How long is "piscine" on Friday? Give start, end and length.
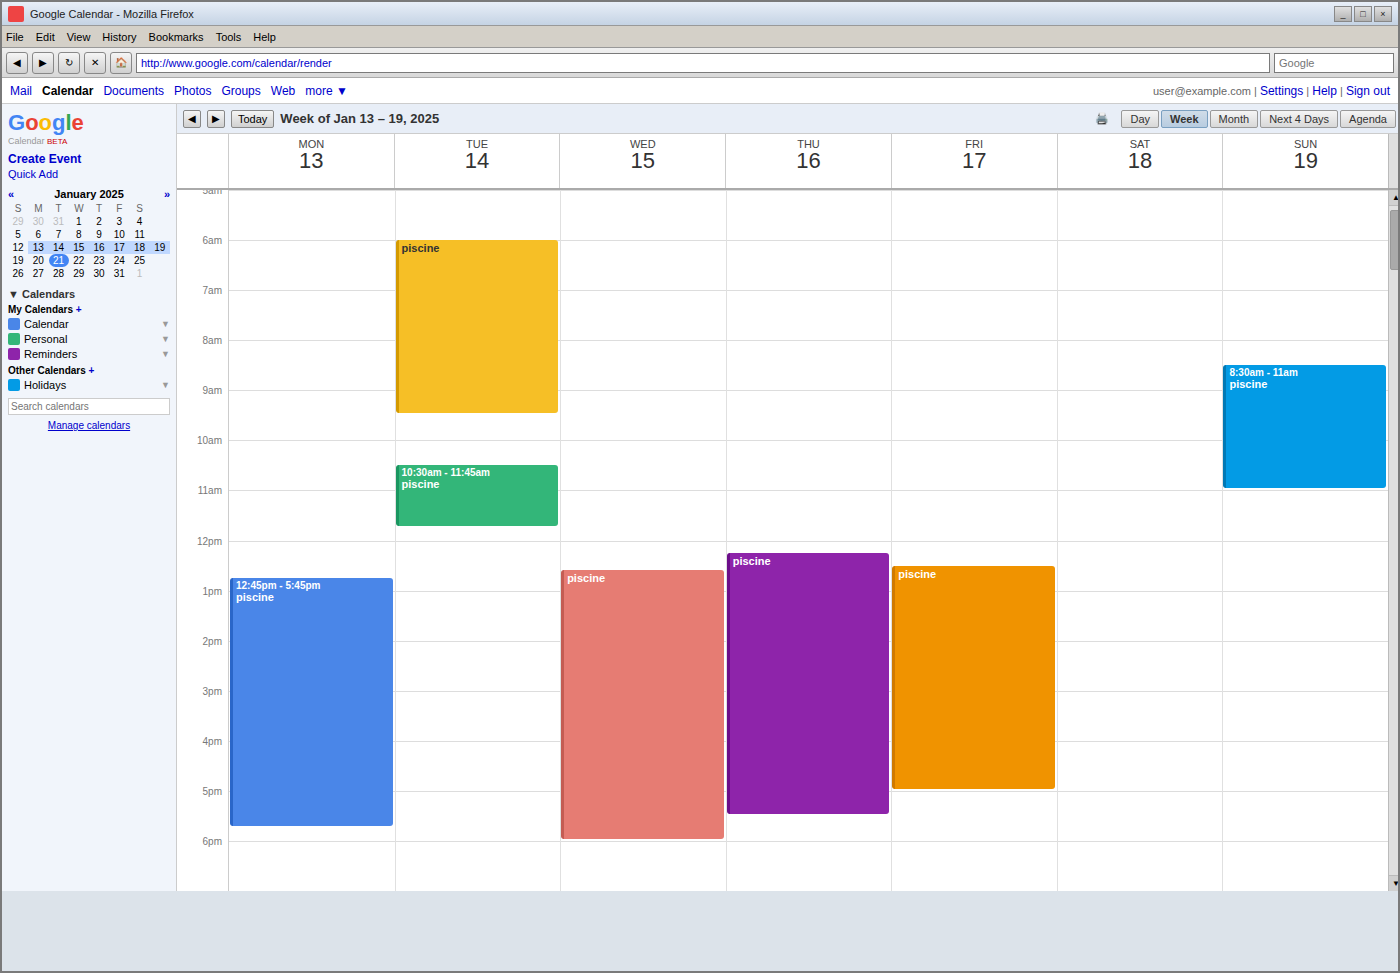
12:30 PM to 5:00 PM, 4 hours 30 minutes